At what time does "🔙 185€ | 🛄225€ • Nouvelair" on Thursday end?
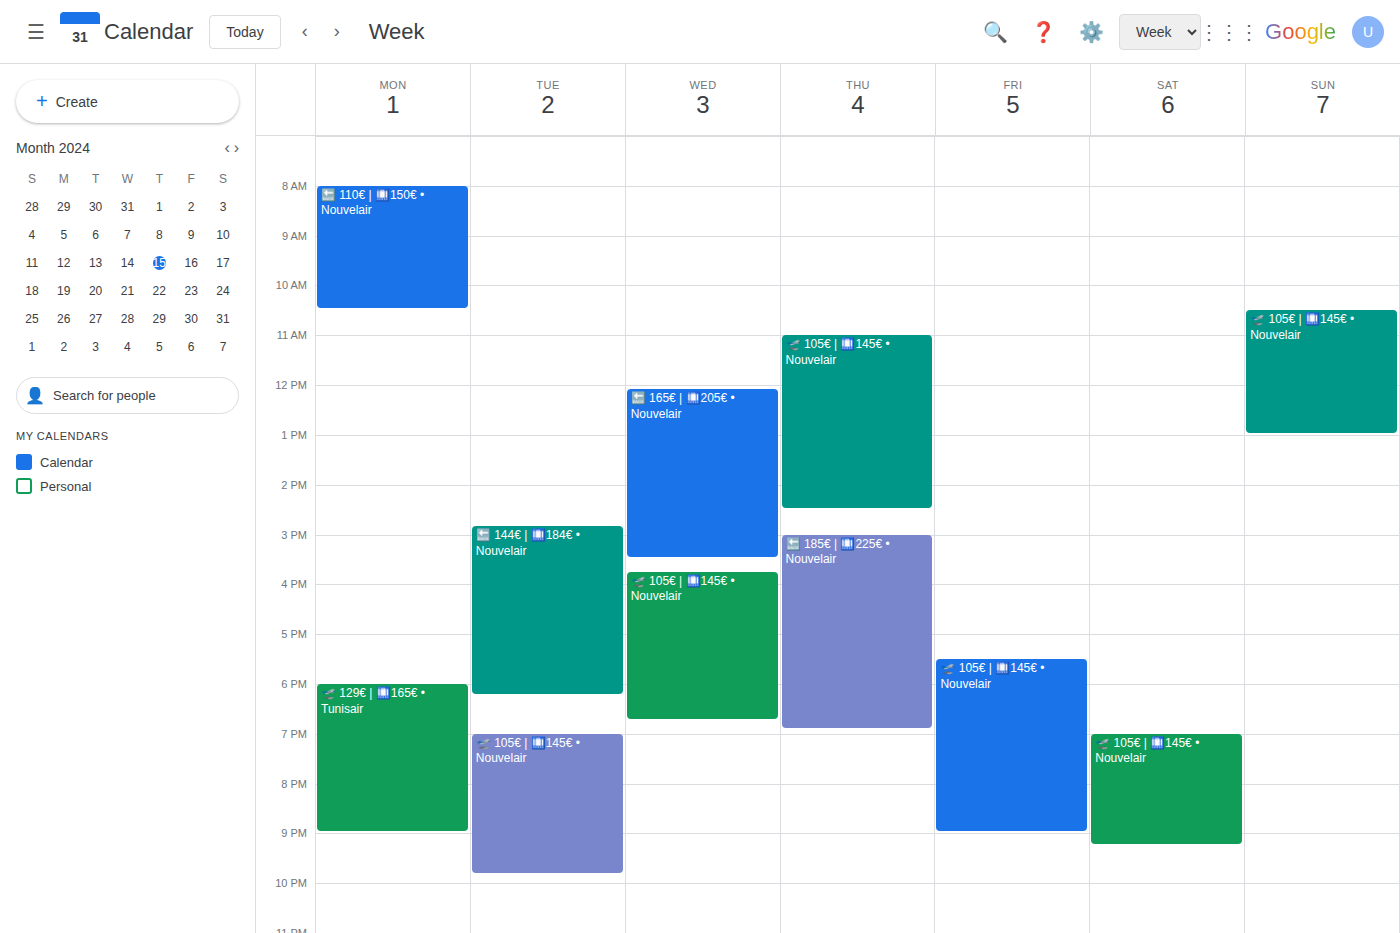
6:55 PM